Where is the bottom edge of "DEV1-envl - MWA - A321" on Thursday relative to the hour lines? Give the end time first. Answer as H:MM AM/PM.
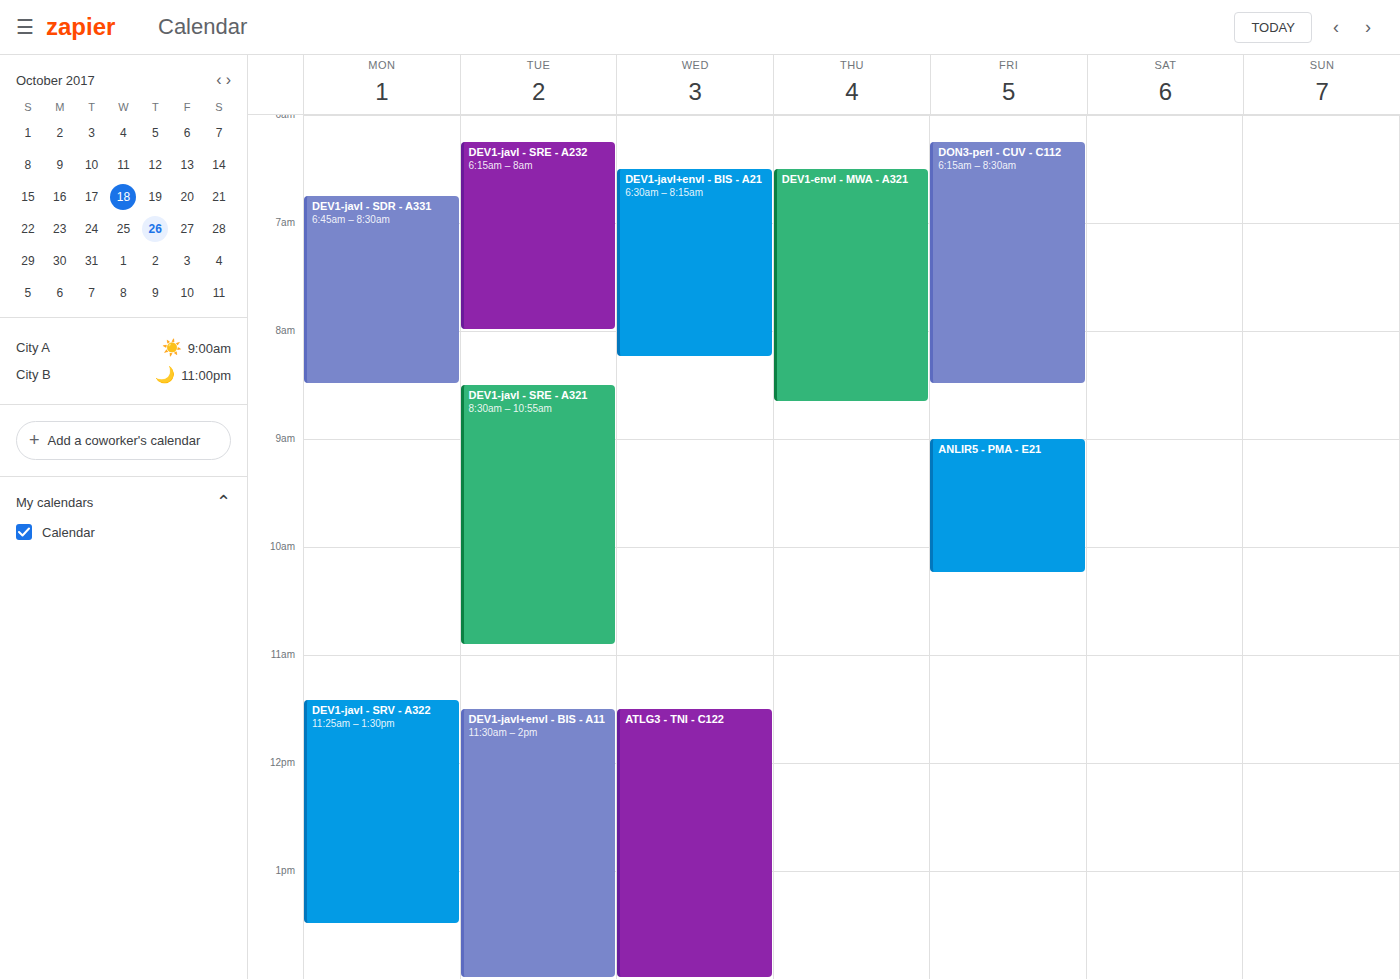
8:40 AM -- neither: 40 minutes below the 8 AM line and 20 minutes above the 9 AM line.